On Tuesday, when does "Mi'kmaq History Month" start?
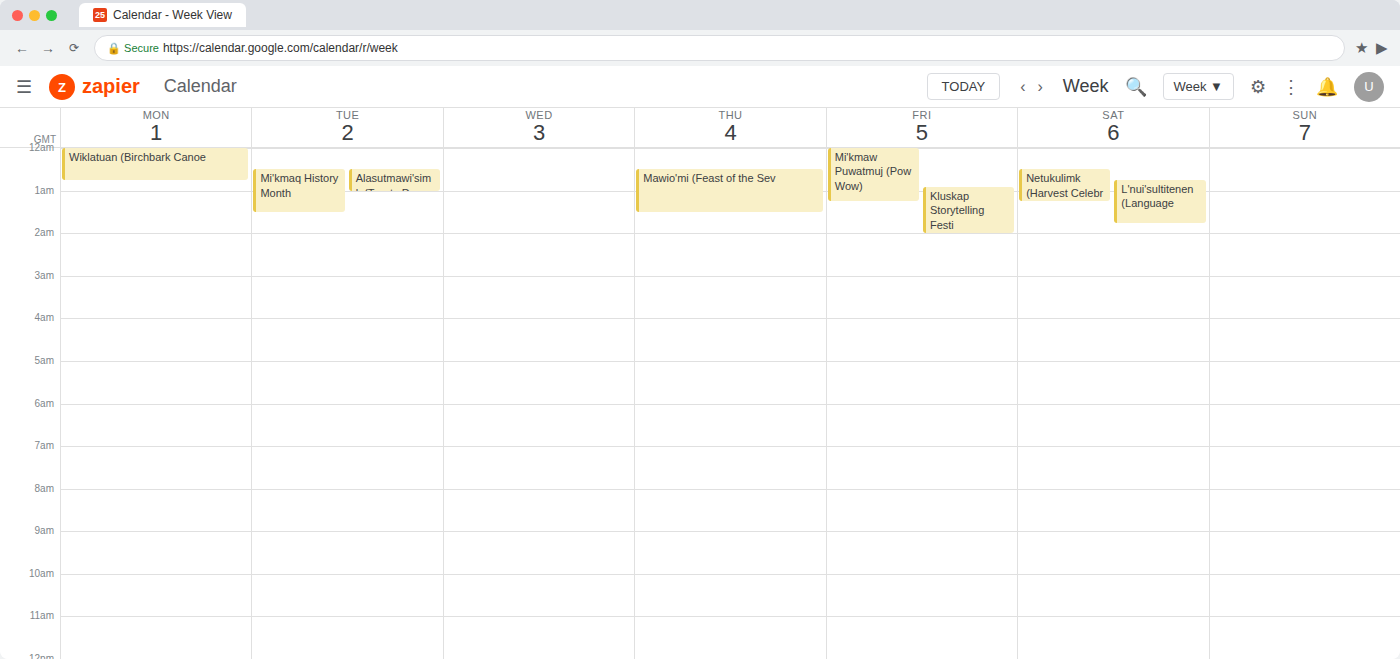
00:30